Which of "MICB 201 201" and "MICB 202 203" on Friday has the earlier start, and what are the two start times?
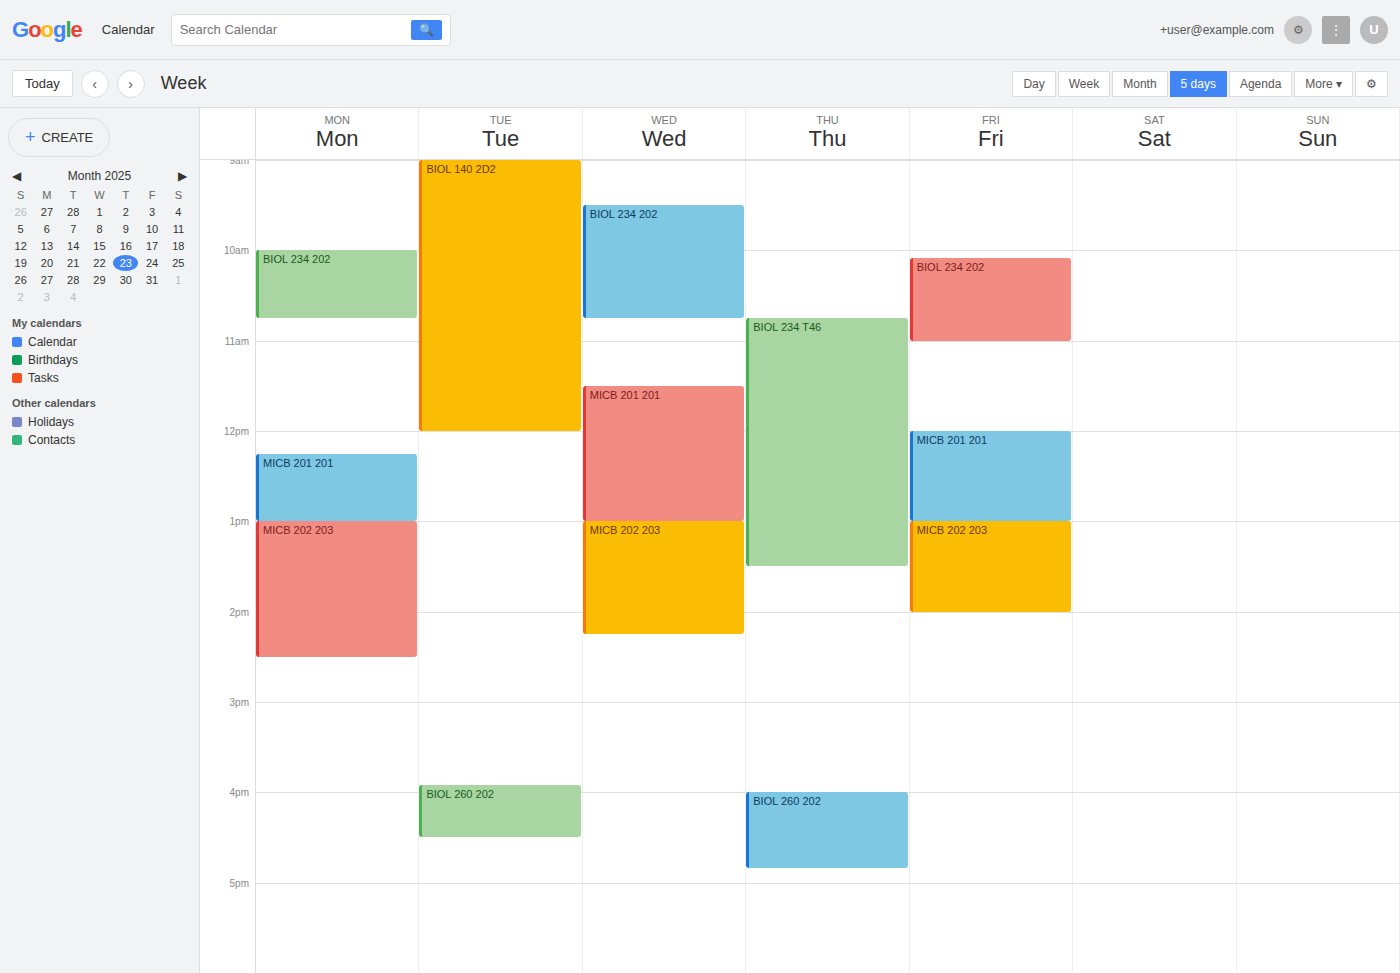
"MICB 201 201" 12:00 PM; "MICB 202 203" 1:00 PM.